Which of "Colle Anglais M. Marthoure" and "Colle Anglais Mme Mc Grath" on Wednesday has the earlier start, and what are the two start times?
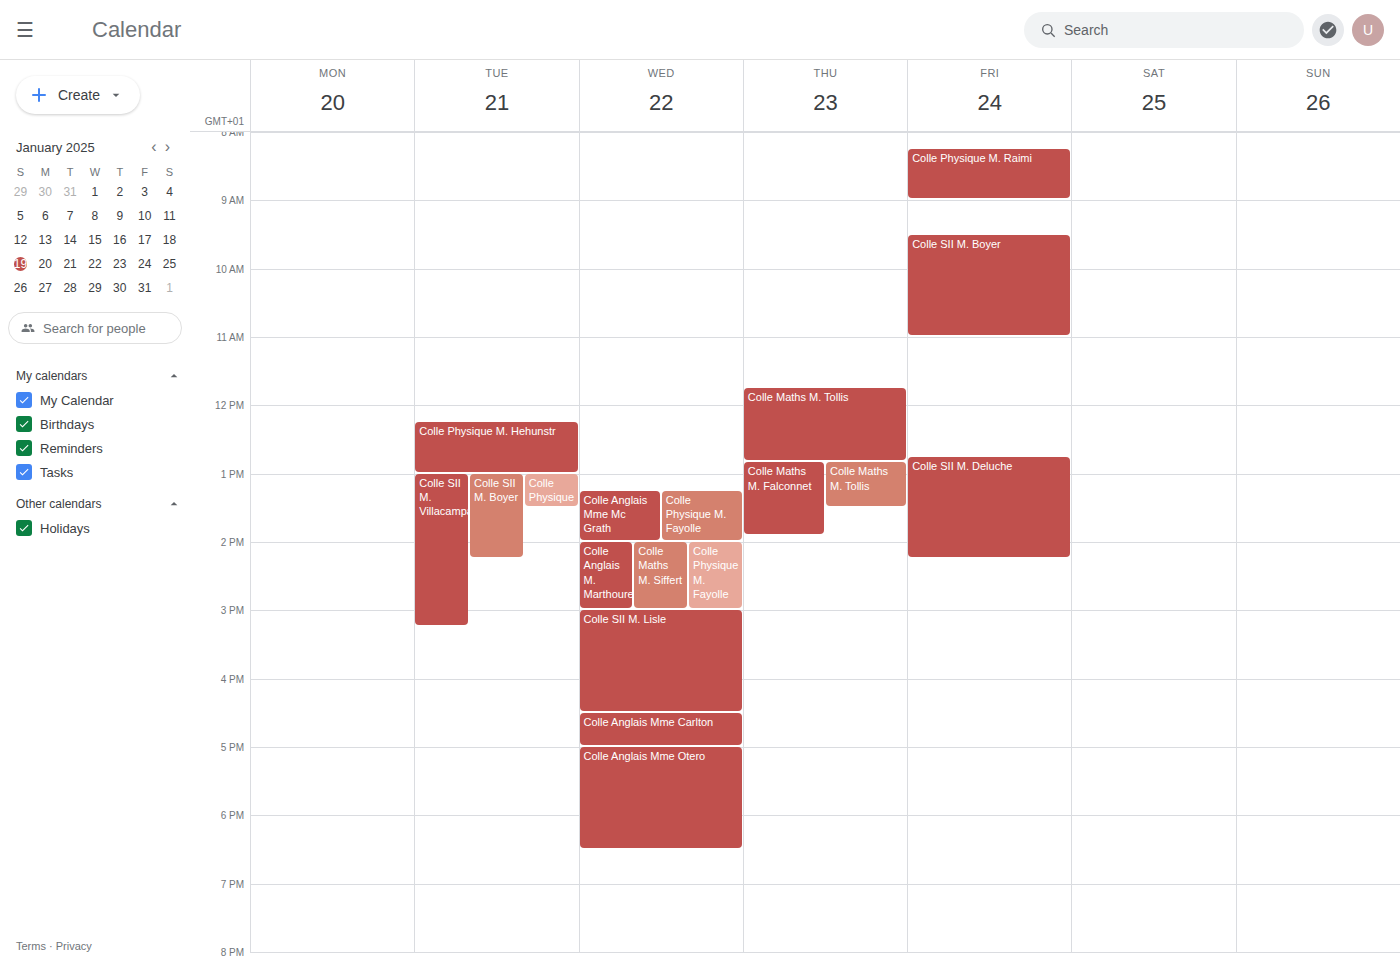
"Colle Anglais Mme Mc Grath" 1:15 PM; "Colle Anglais M. Marthoure" 2:00 PM.